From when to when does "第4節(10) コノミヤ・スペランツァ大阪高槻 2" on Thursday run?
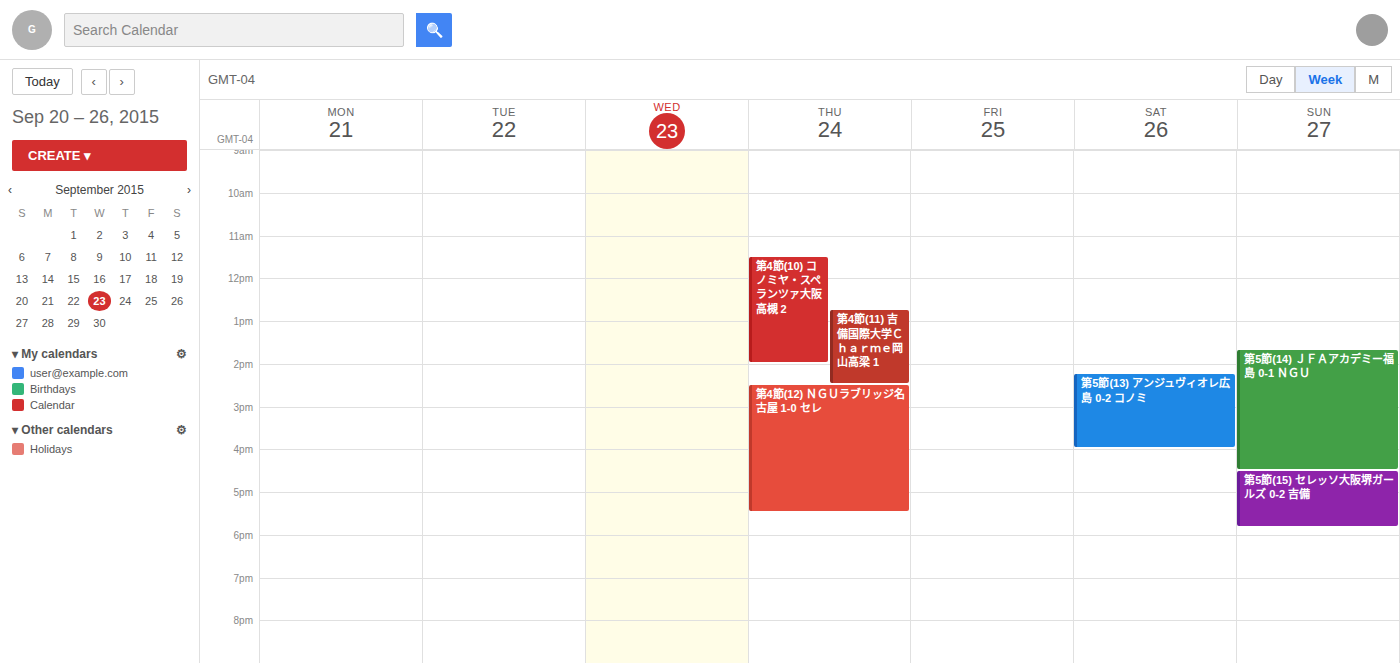
11:30 AM to 2:00 PM